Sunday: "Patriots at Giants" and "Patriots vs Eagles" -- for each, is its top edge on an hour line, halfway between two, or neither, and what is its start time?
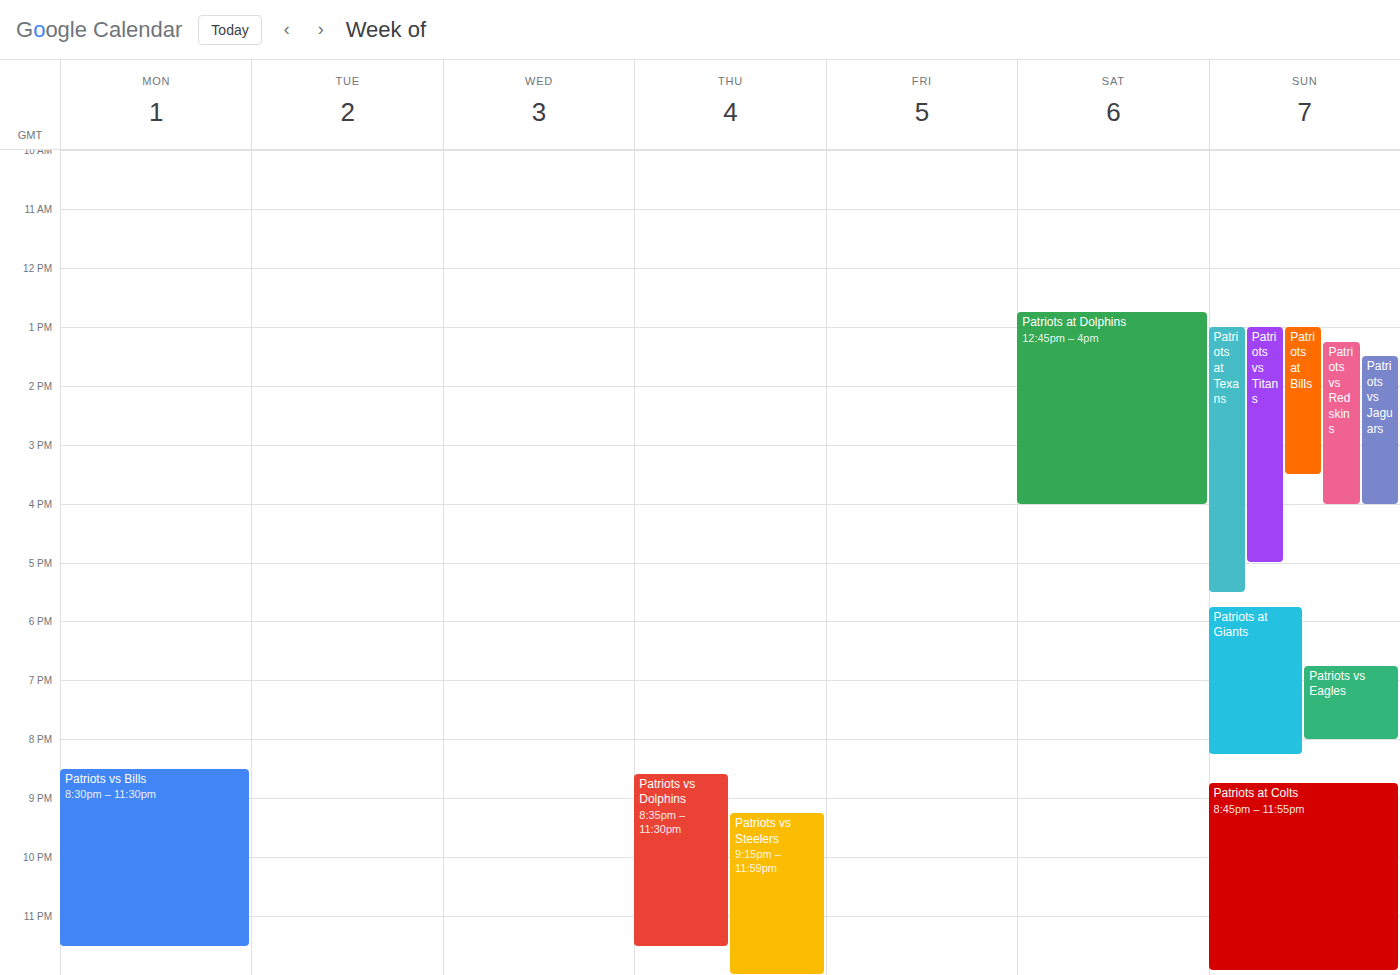
"Patriots at Giants": 5:45 PM, neither: three quarters of the way from the 5 PM line to the 6 PM line. "Patriots vs Eagles": 6:45 PM, neither: three quarters of the way from the 6 PM line to the 7 PM line.